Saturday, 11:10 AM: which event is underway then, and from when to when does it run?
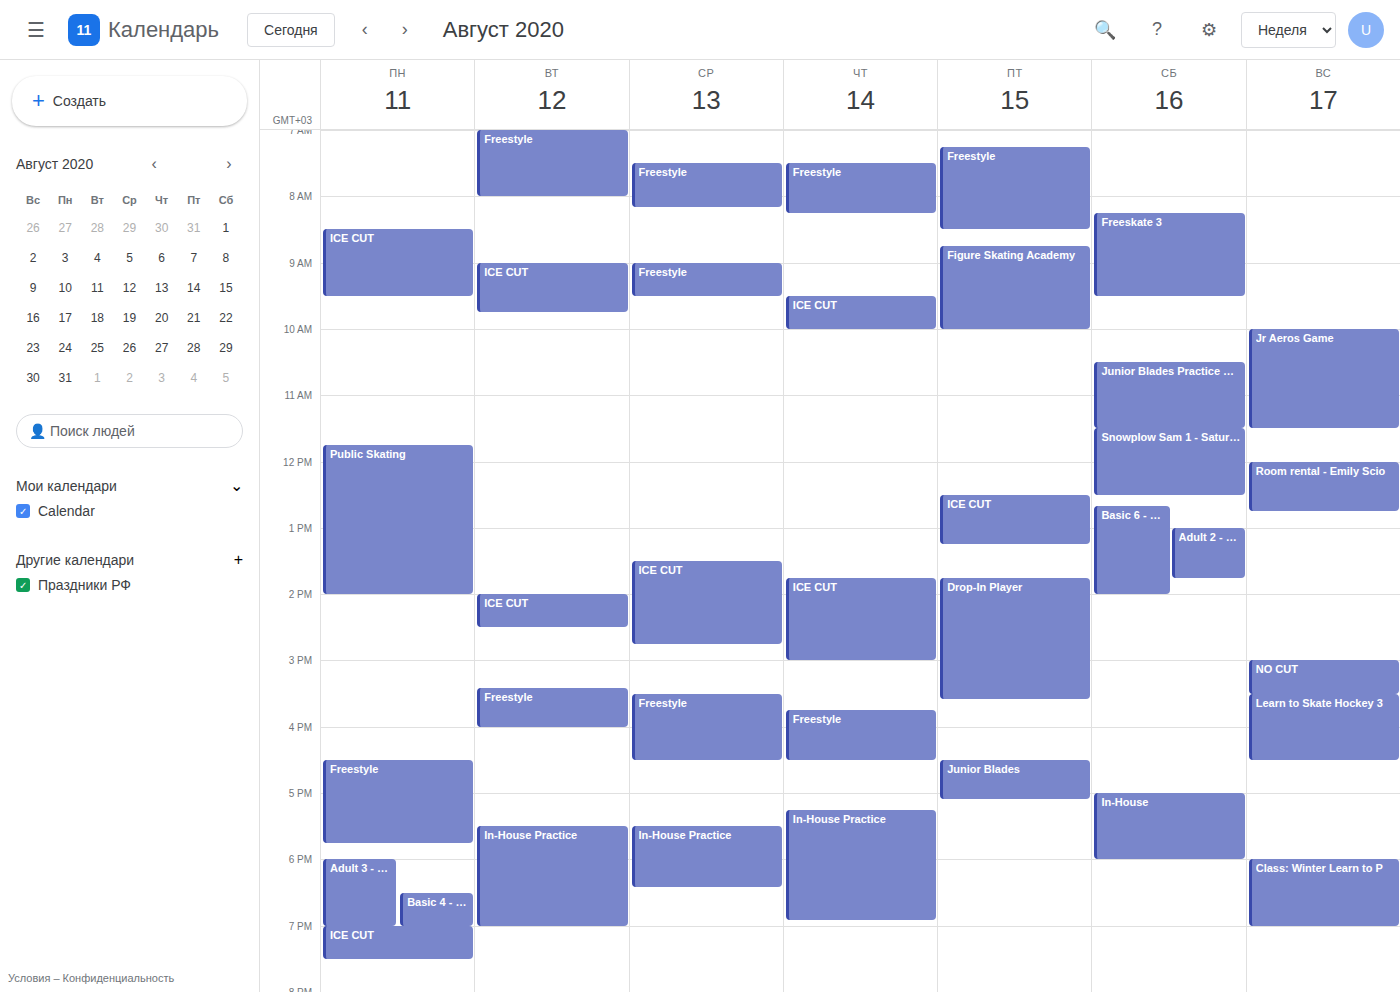
"Junior Blades Practice Ses", 10:30 AM to 11:30 AM